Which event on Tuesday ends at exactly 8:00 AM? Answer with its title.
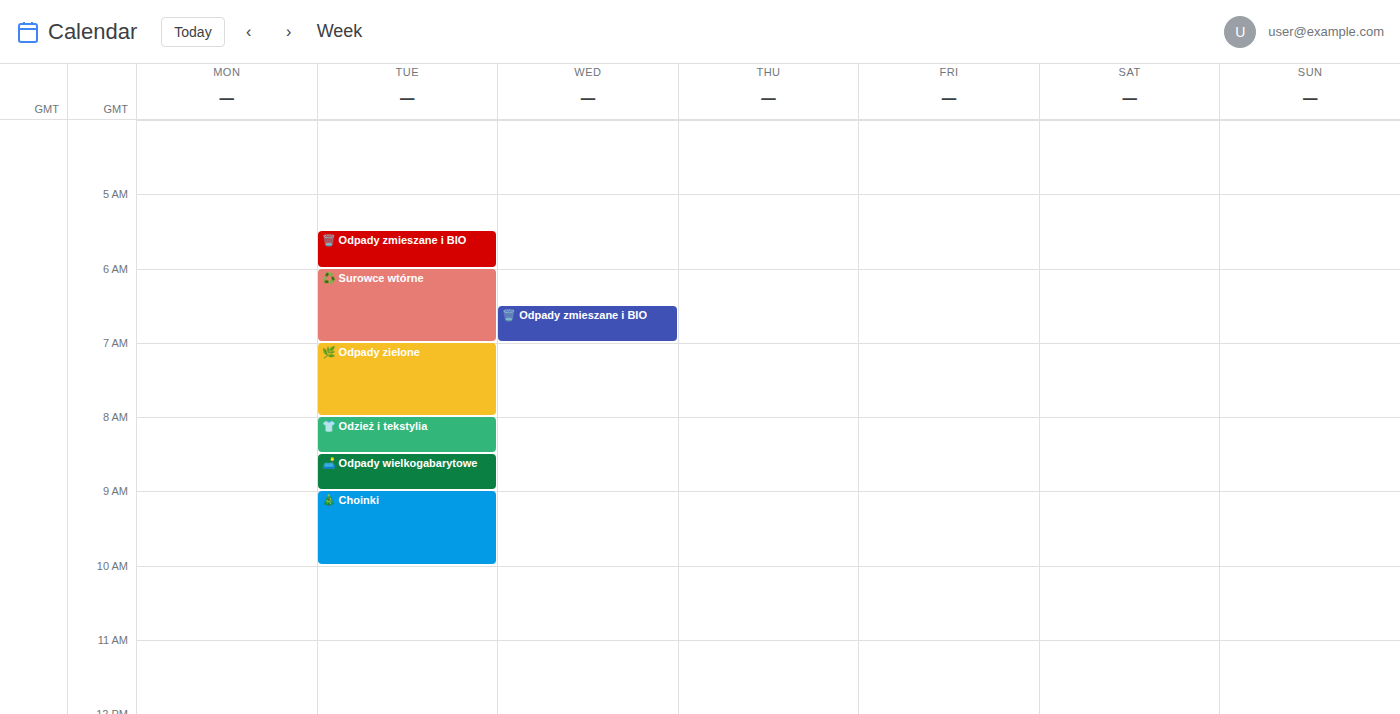
"🌿 Odpady zielone"